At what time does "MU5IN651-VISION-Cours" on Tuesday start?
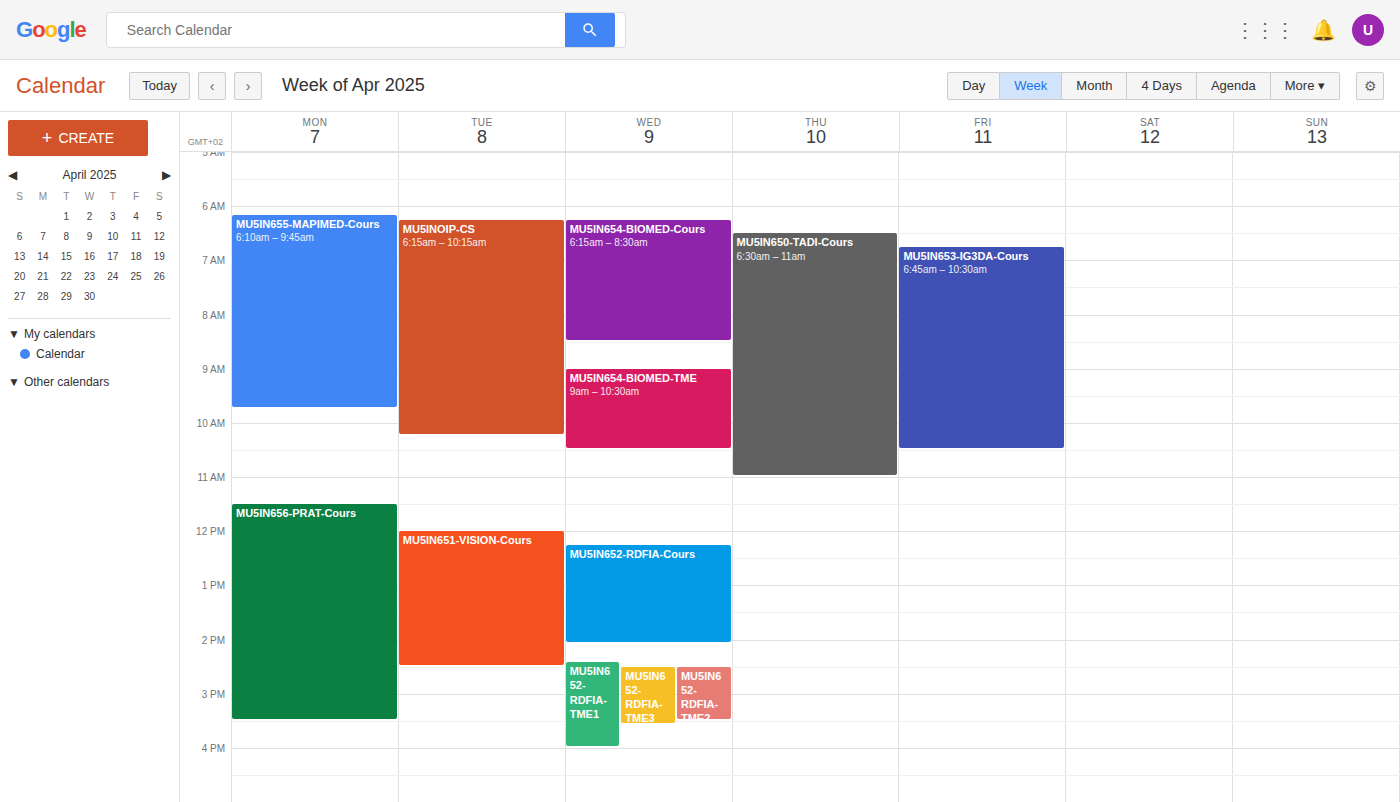
12:00 PM